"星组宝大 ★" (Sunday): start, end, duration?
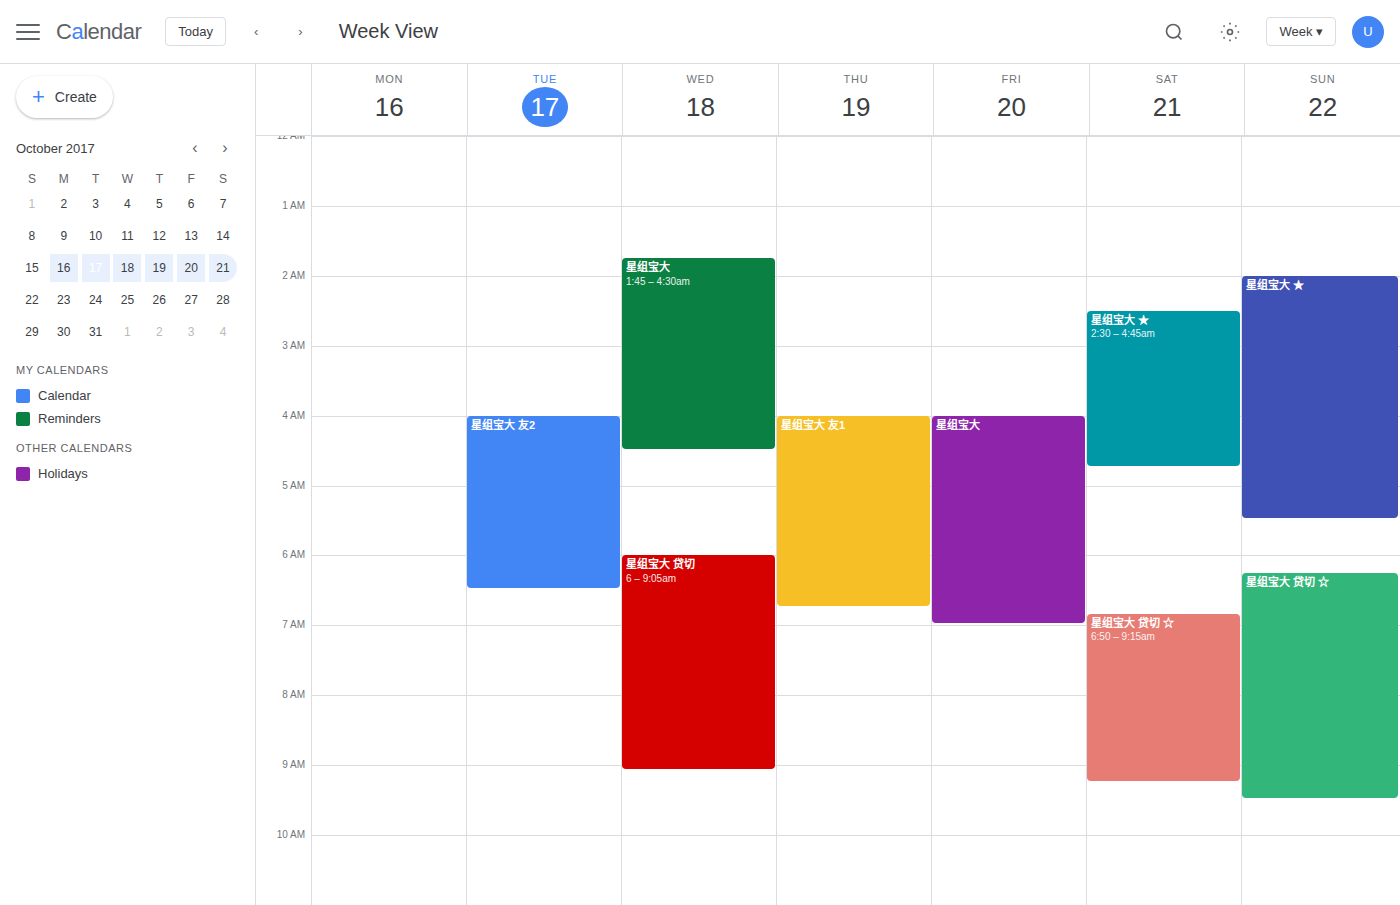
2:00 AM to 5:30 AM, 3 hours 30 minutes